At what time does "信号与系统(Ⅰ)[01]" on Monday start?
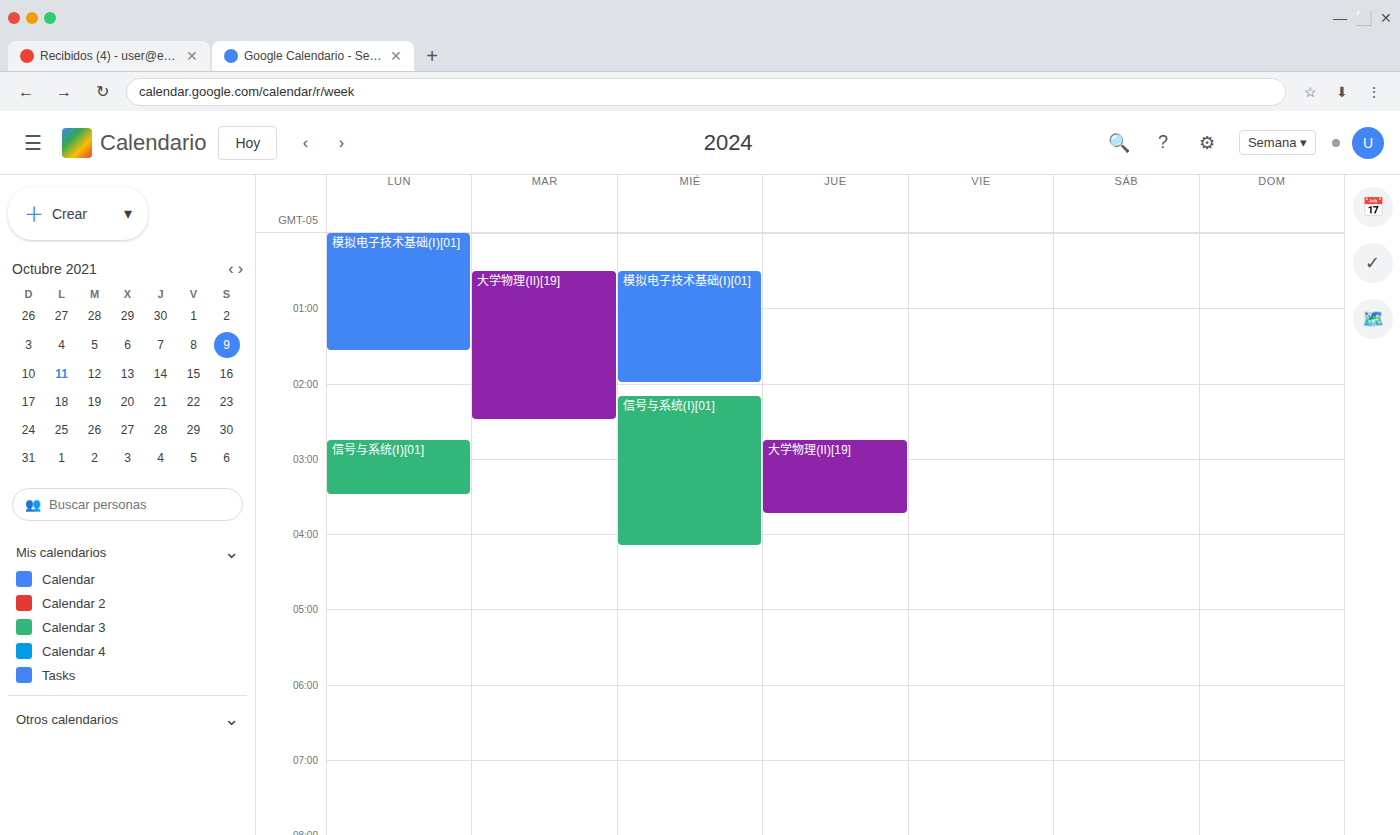
2:45 AM